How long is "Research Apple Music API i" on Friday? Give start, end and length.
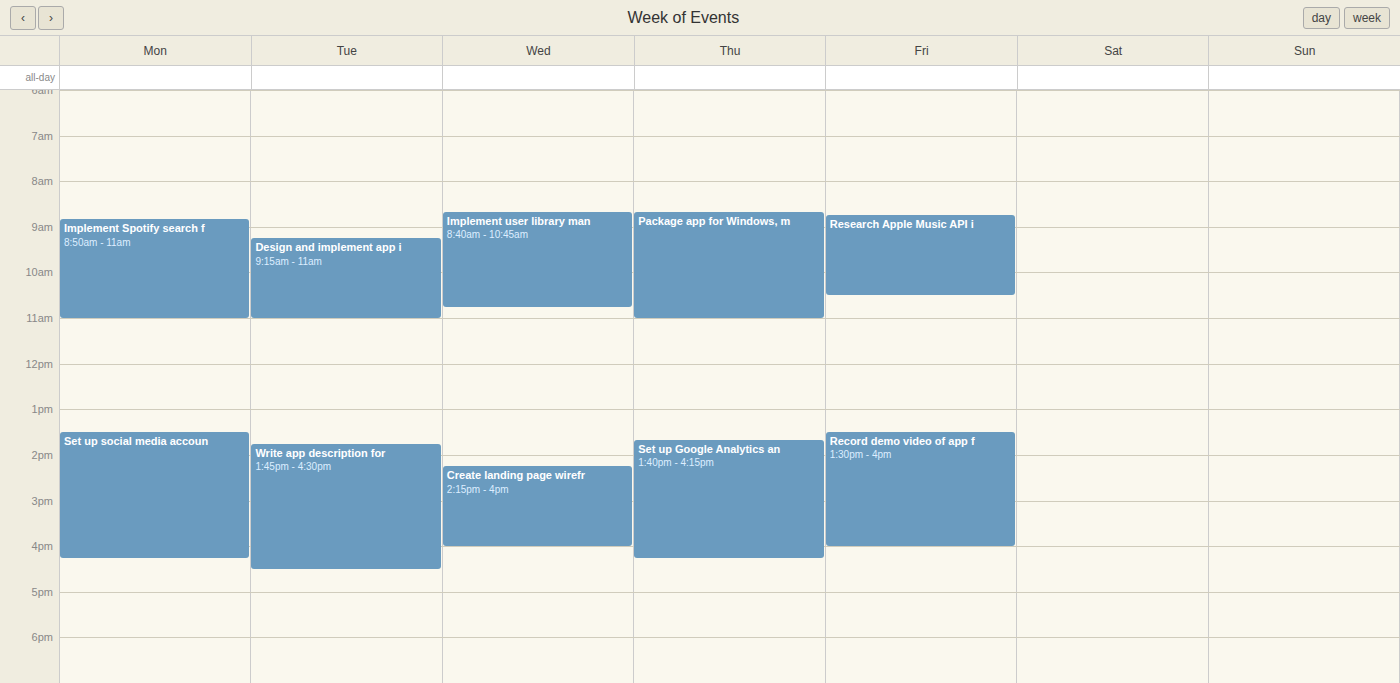
8:45 AM to 10:30 AM, 1 hour 45 minutes